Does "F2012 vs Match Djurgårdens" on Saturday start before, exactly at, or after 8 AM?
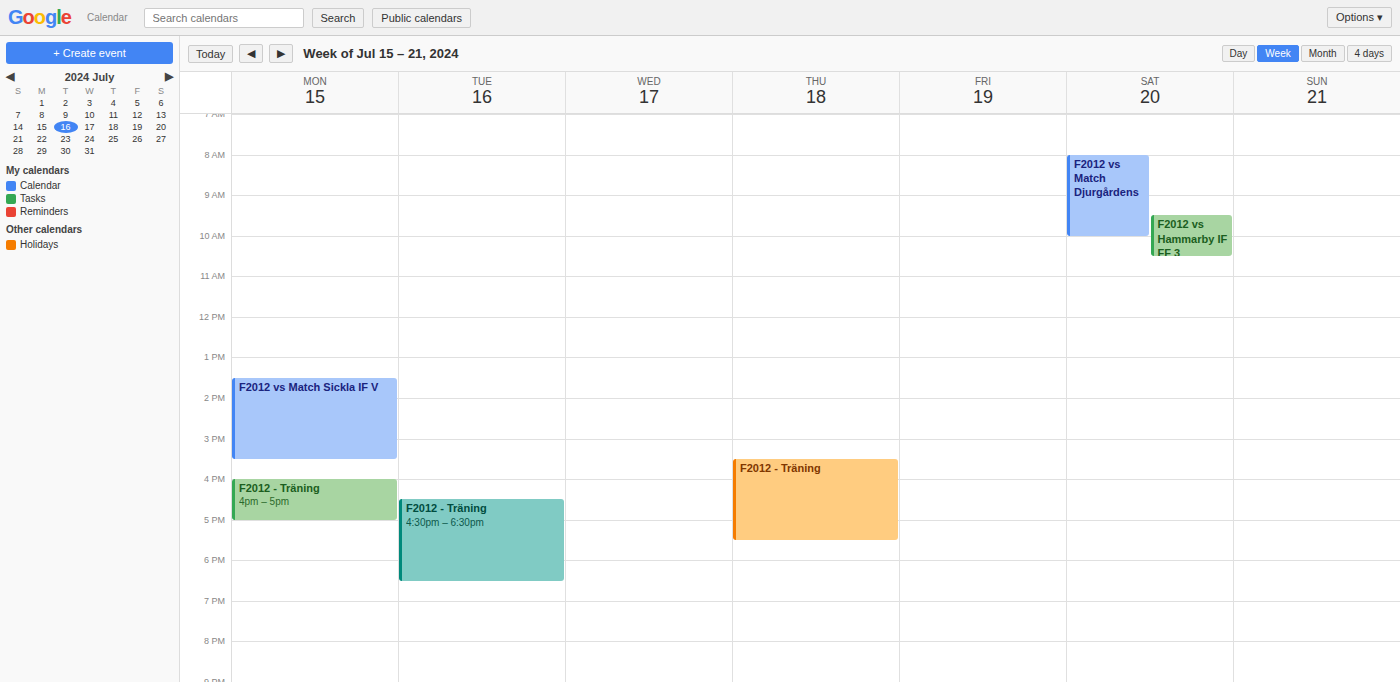
8:00 AM -- exactly at 8 AM, on the 8 AM line.